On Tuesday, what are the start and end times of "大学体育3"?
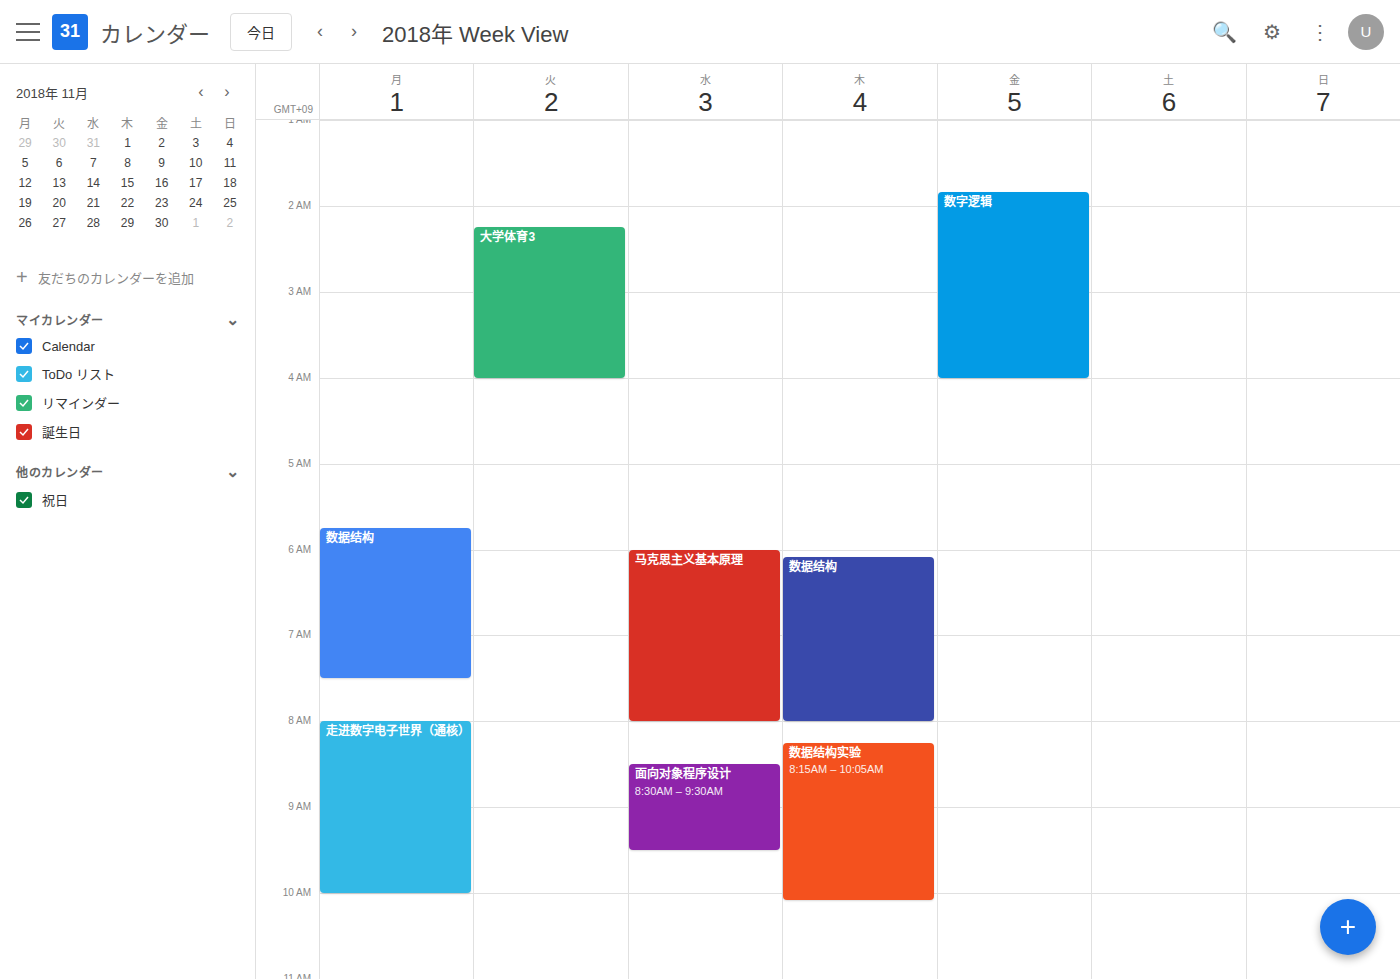
02:15 to 04:00